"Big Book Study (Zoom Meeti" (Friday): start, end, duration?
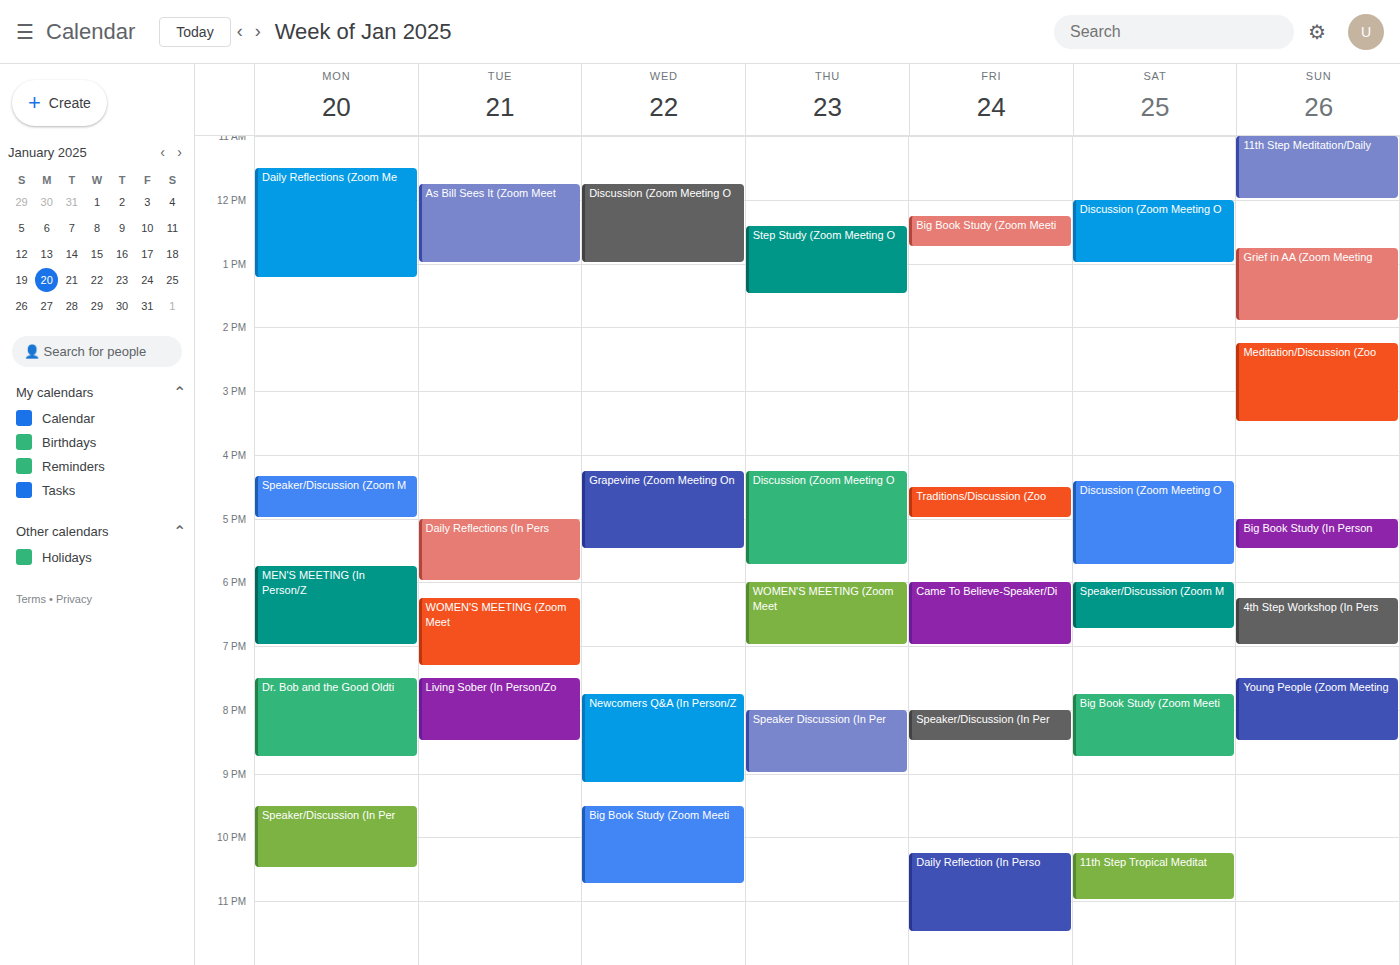
12:15 PM to 12:45 PM, 30 minutes